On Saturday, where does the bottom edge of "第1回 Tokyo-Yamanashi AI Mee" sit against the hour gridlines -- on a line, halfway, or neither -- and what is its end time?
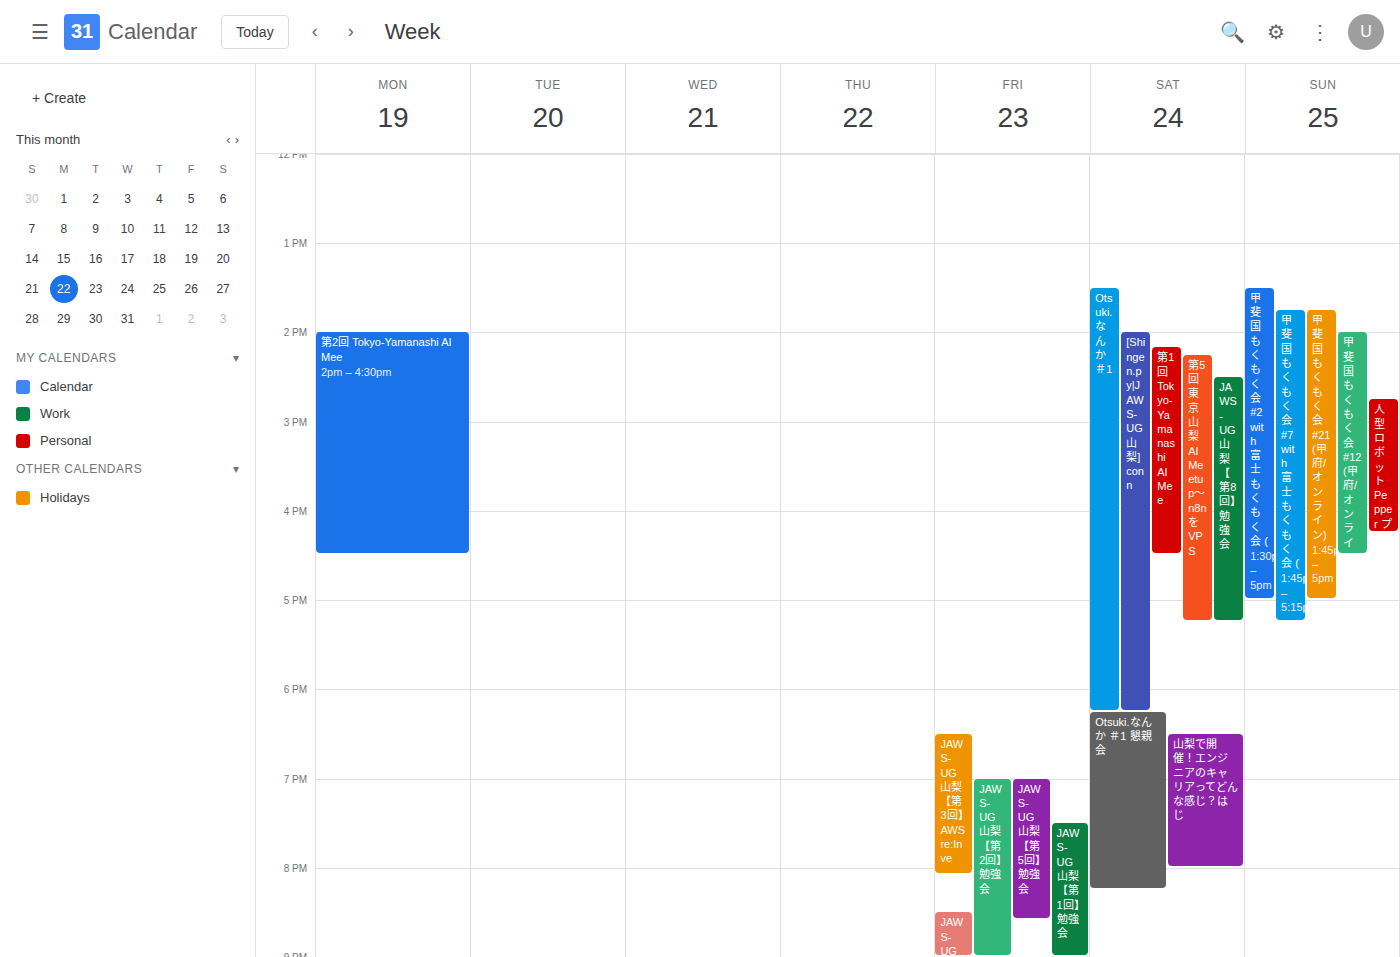
4:30 PM -- halfway between the 4 PM and 5 PM lines.